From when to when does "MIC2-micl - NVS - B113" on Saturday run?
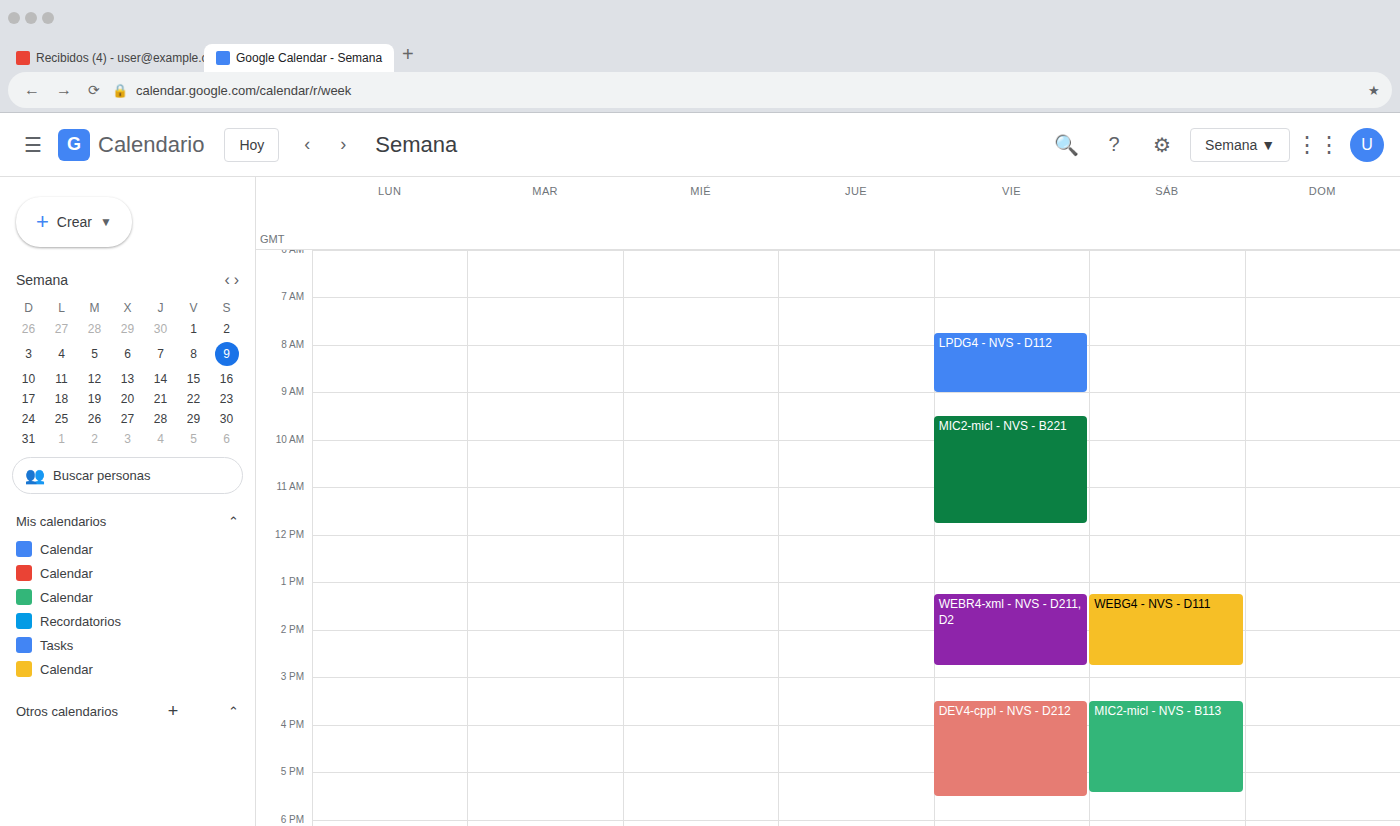
3:30 PM to 5:25 PM